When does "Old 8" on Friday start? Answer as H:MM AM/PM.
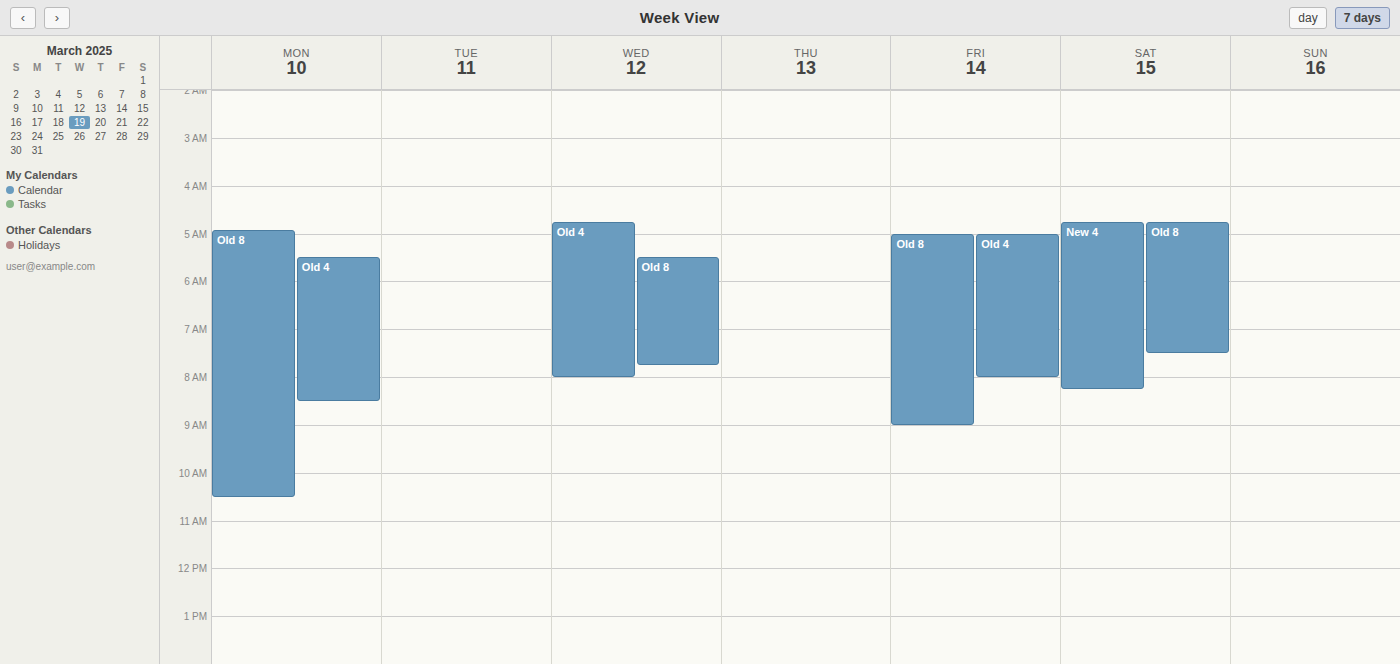
5:00 AM